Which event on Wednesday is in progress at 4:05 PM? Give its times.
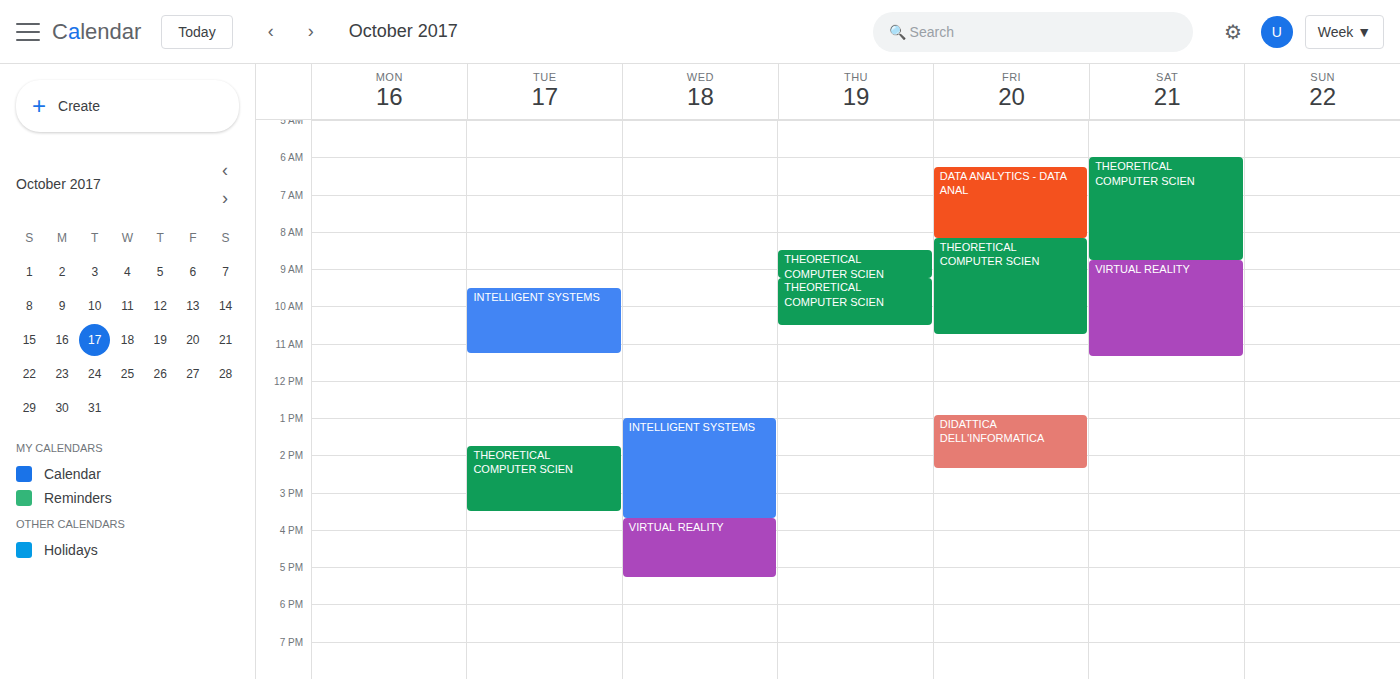
"VIRTUAL REALITY", 3:40 PM to 5:15 PM